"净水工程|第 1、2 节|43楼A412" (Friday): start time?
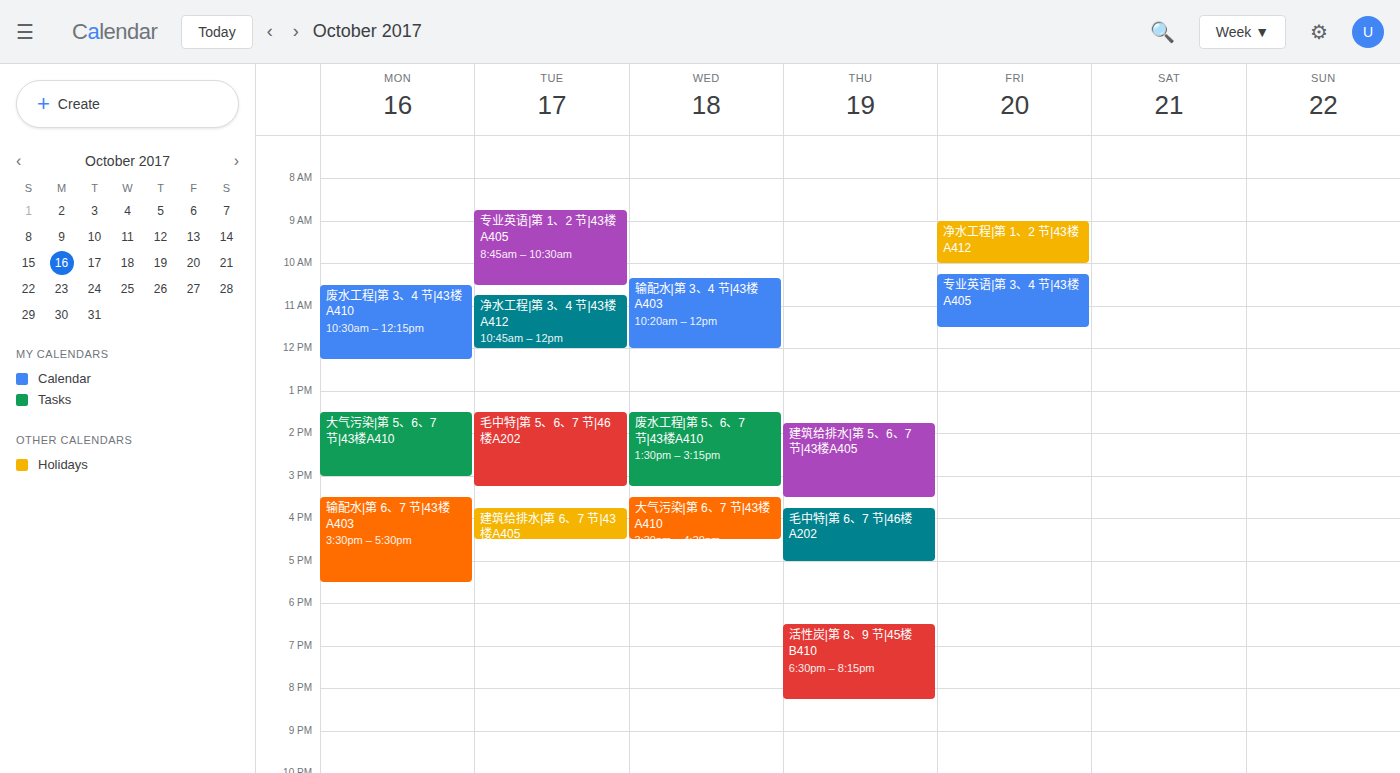
9:00 AM